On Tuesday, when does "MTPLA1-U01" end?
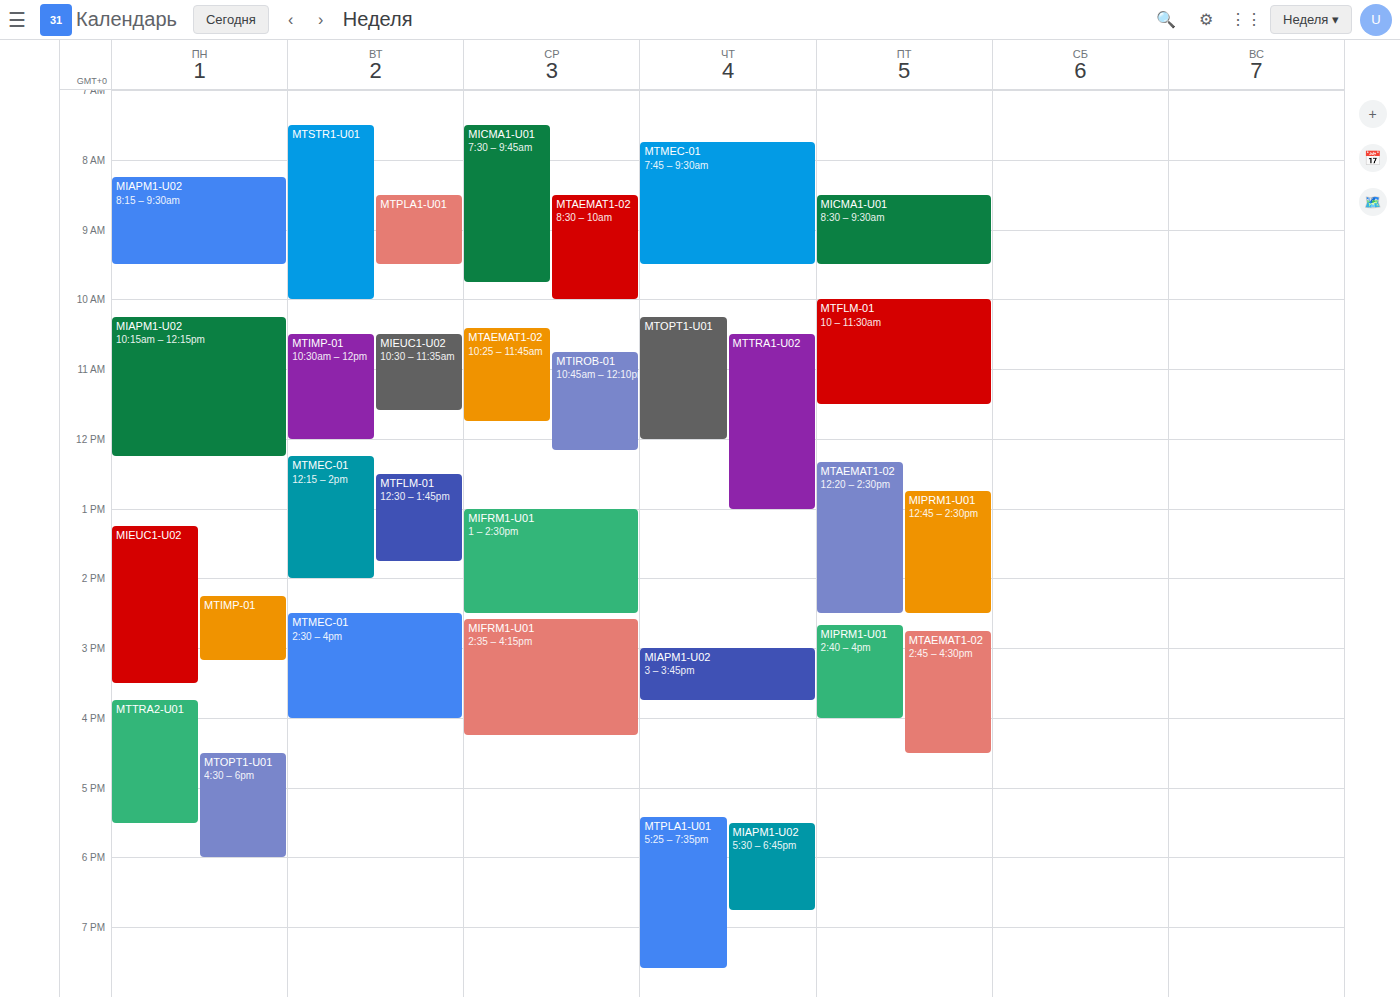
9:30 AM